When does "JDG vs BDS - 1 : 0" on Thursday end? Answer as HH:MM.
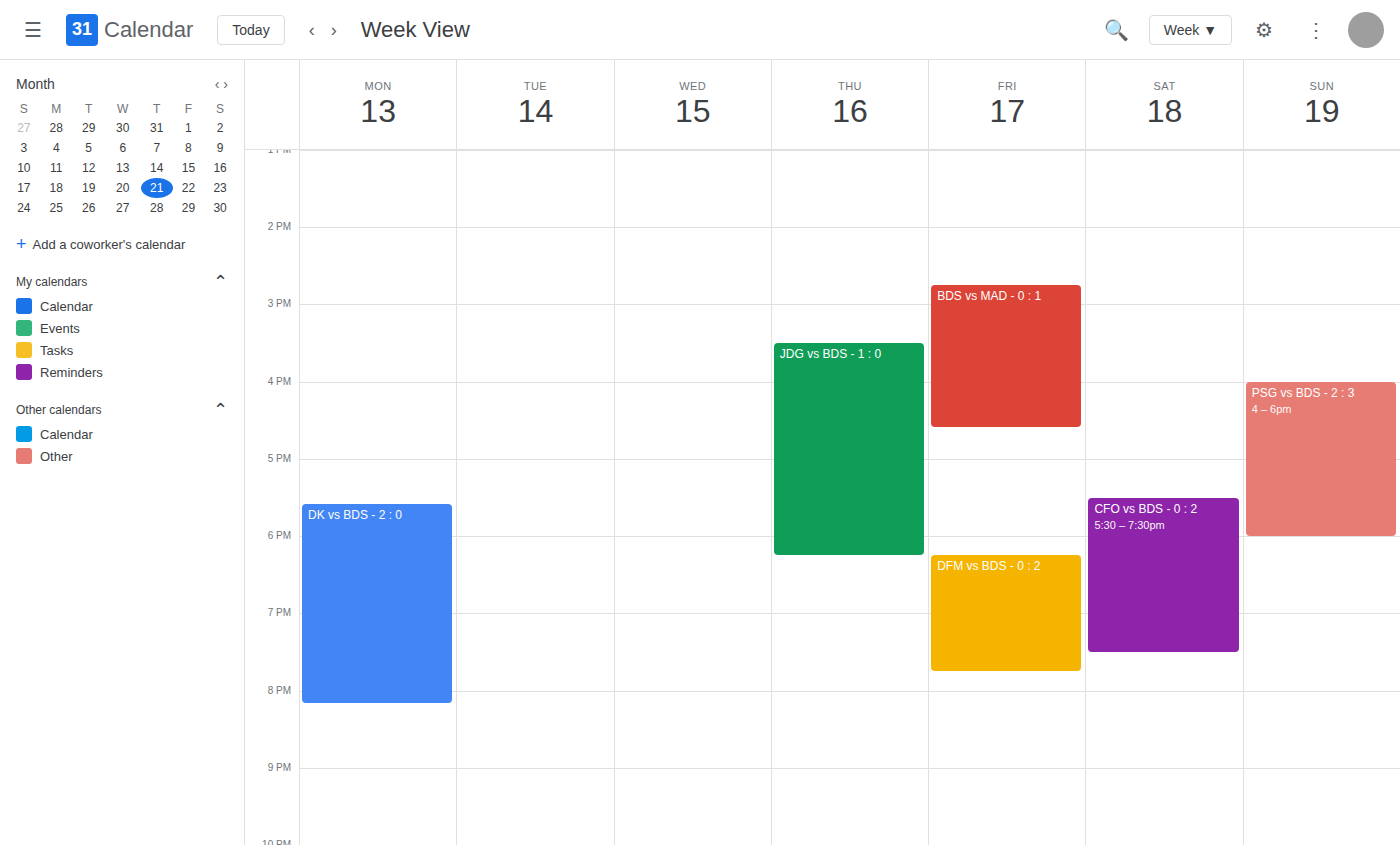
18:15